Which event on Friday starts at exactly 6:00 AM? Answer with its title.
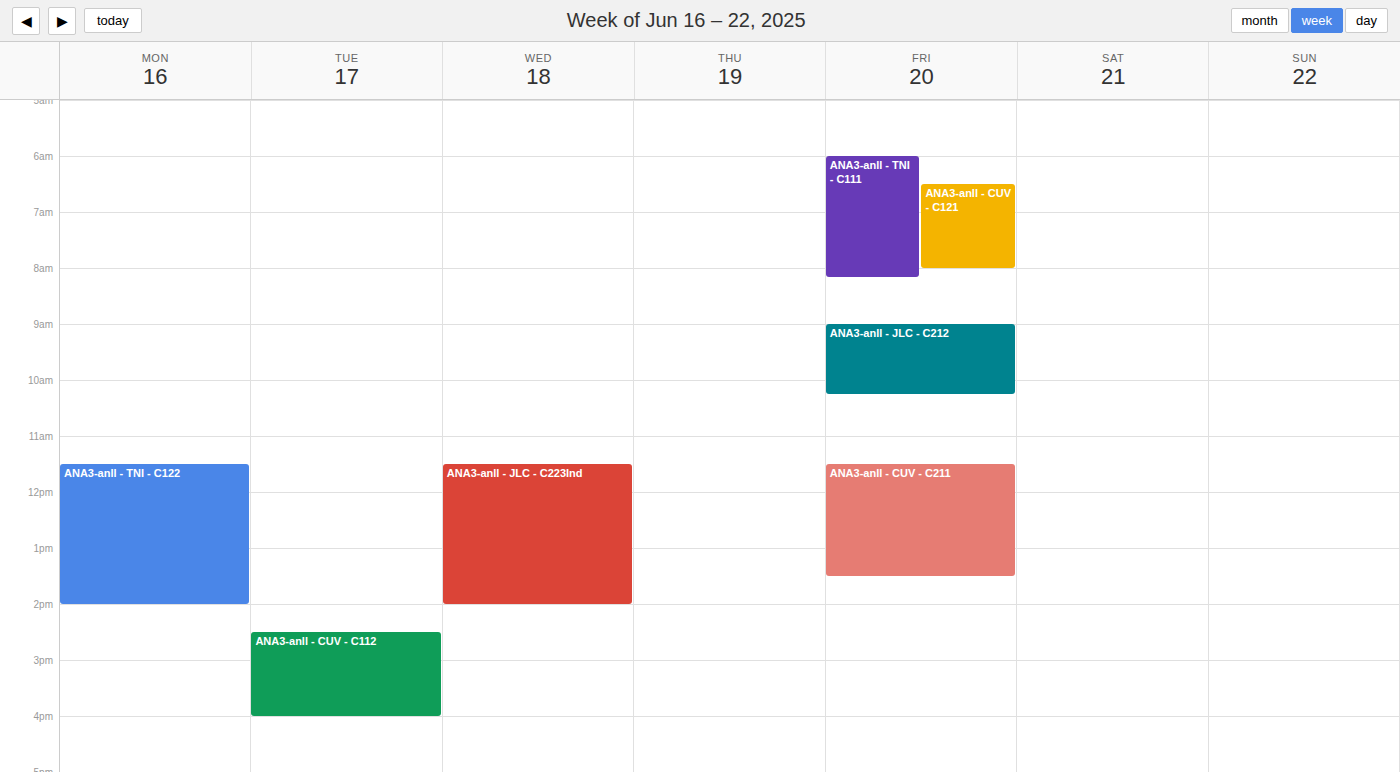
"ANA3-anll - TNI - C111"